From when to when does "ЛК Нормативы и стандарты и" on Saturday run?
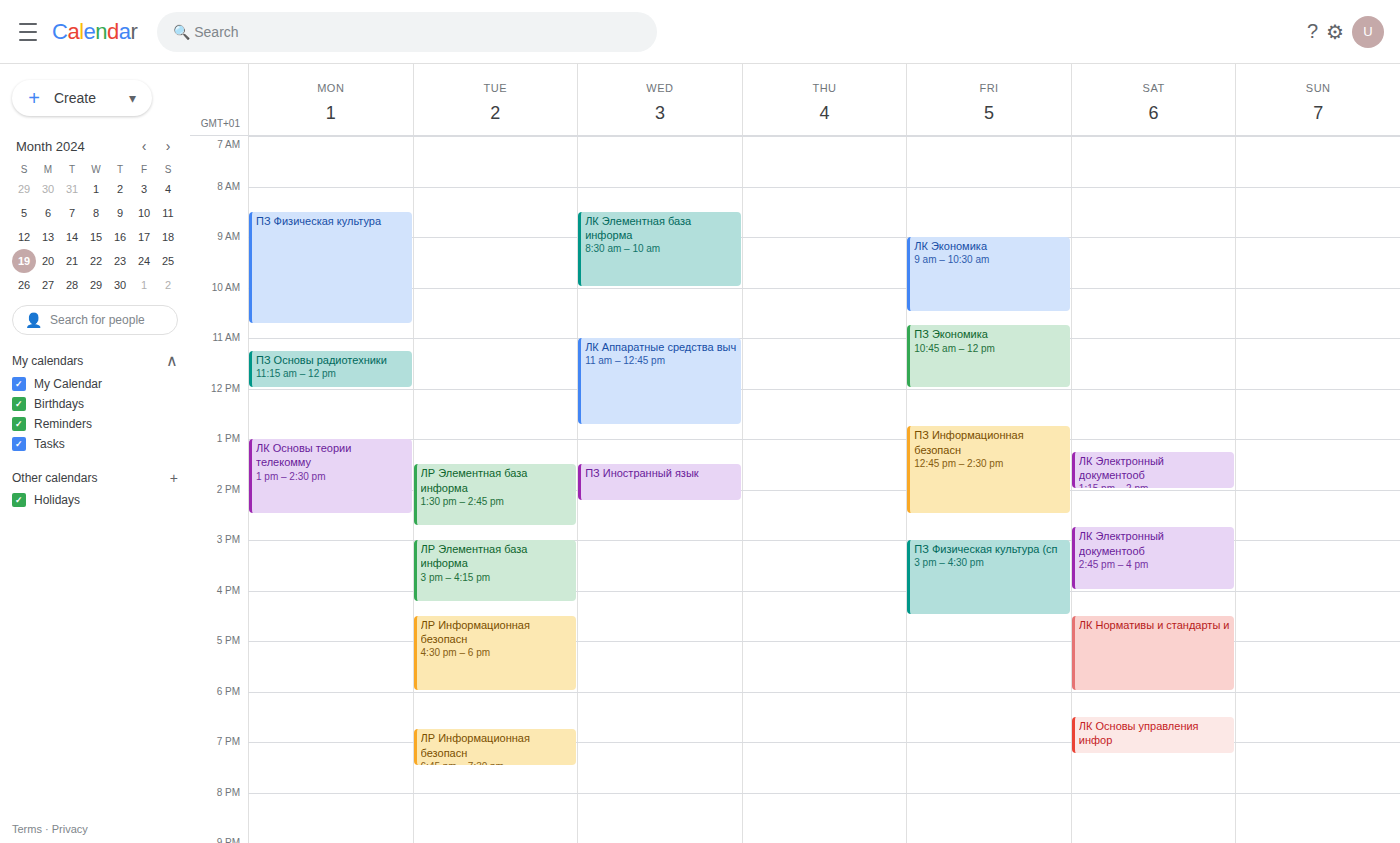
4:30 PM to 6:00 PM